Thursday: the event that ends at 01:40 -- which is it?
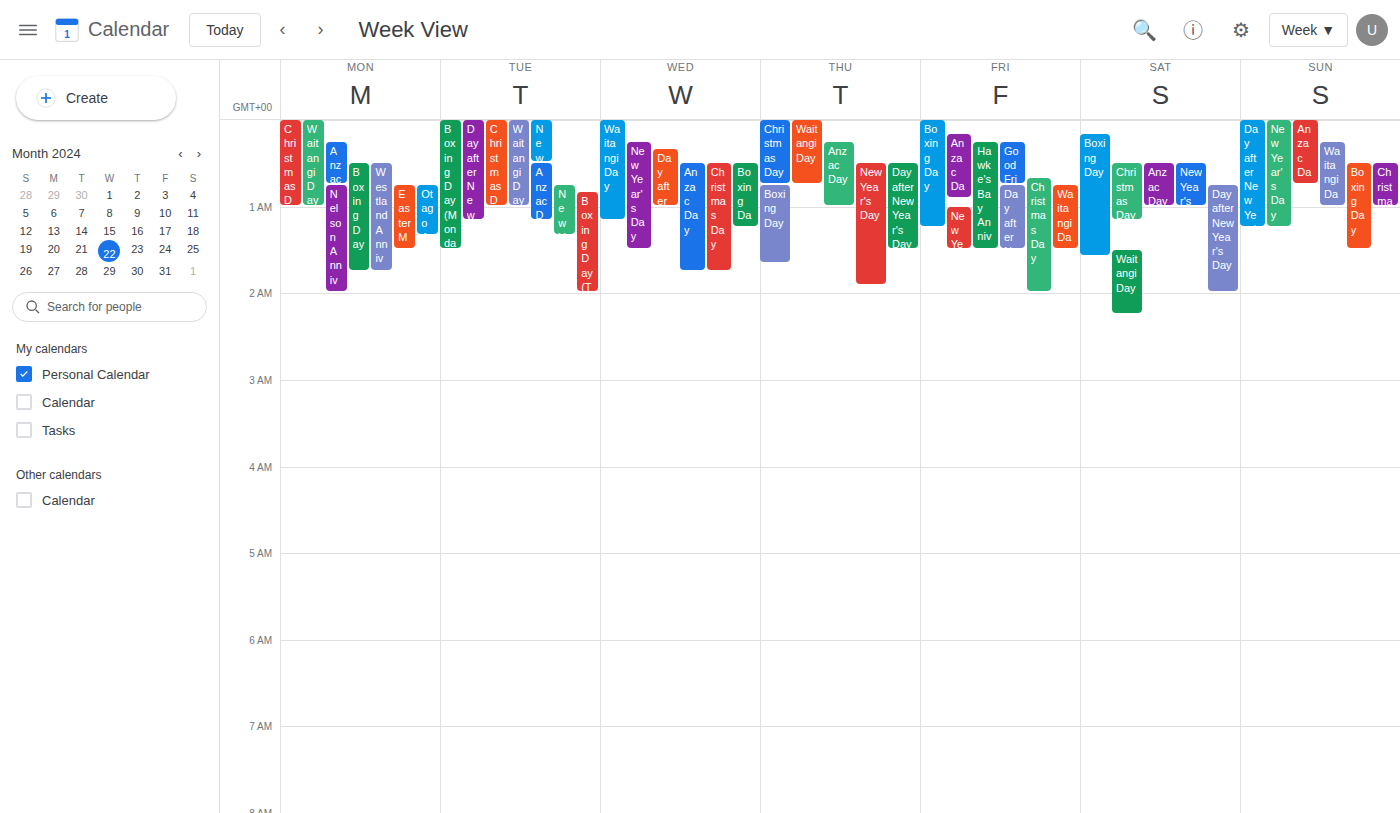
"Boxing Day"